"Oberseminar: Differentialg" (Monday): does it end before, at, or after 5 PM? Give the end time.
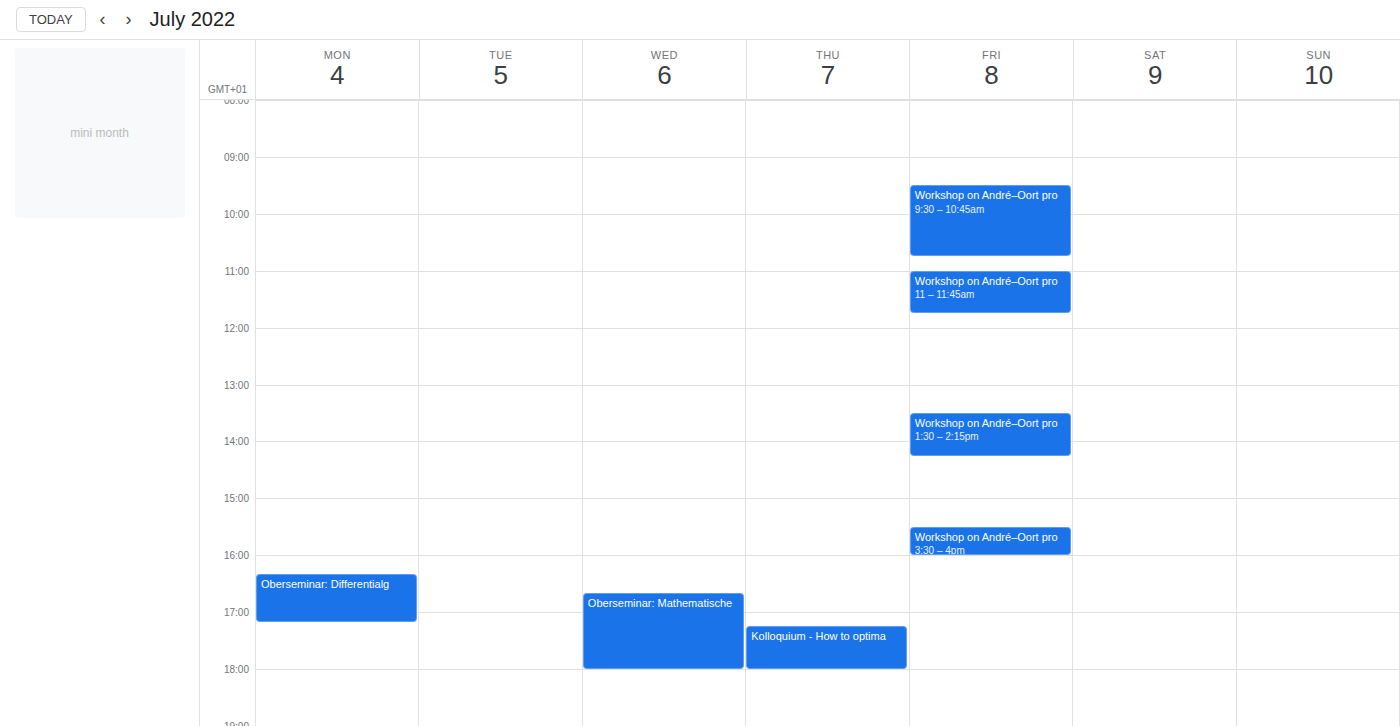
5:10 PM -- after 5 PM, 10 minutes below the 5 PM line.